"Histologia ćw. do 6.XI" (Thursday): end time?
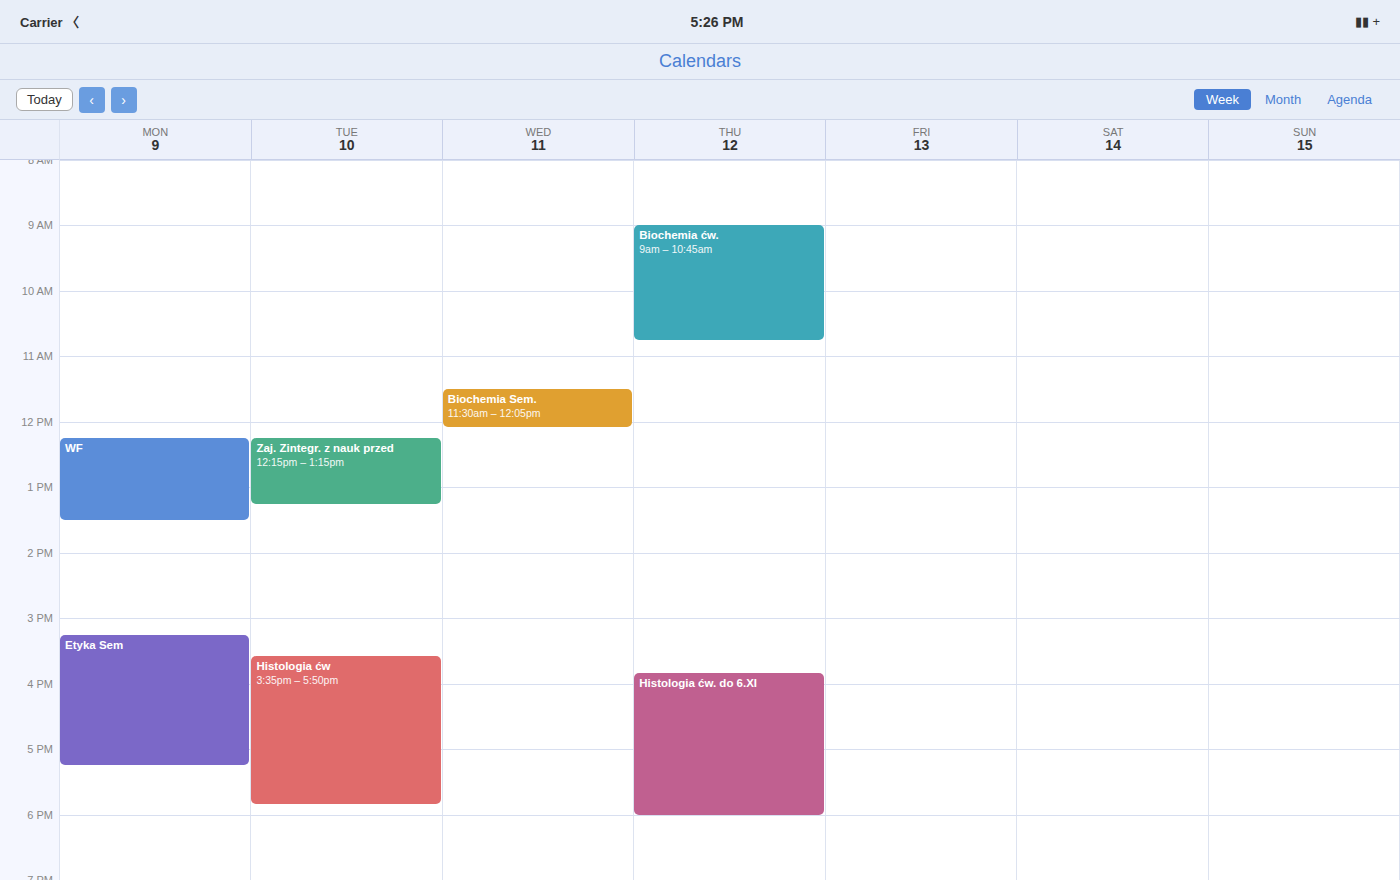
6:00 PM